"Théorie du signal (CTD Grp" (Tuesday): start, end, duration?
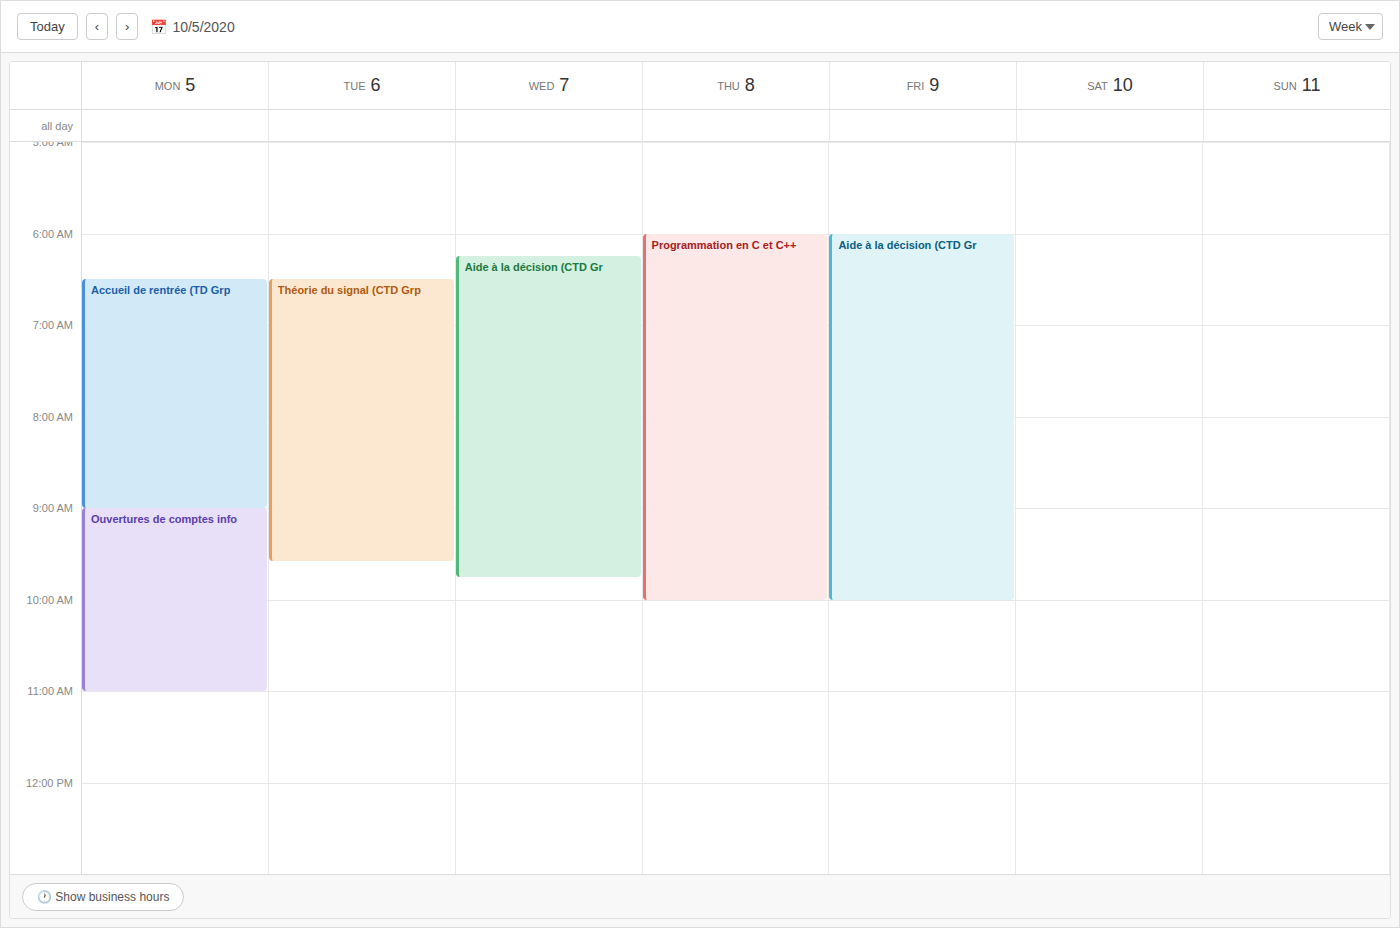
6:30 AM to 9:35 AM, 3 hours 5 minutes